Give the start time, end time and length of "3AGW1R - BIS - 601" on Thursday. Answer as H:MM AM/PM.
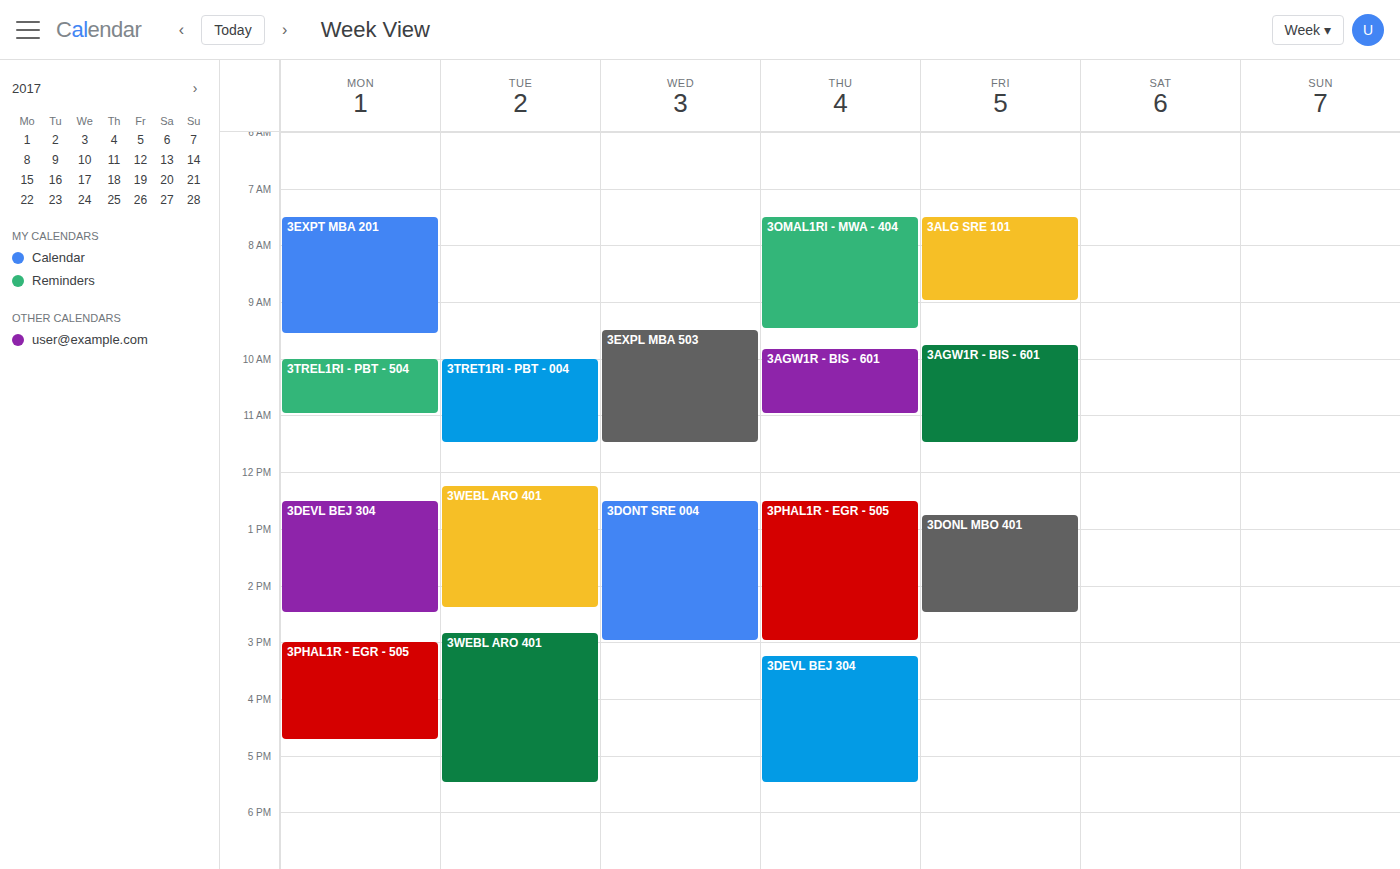
9:50 AM to 11:00 AM, 1 hour 10 minutes